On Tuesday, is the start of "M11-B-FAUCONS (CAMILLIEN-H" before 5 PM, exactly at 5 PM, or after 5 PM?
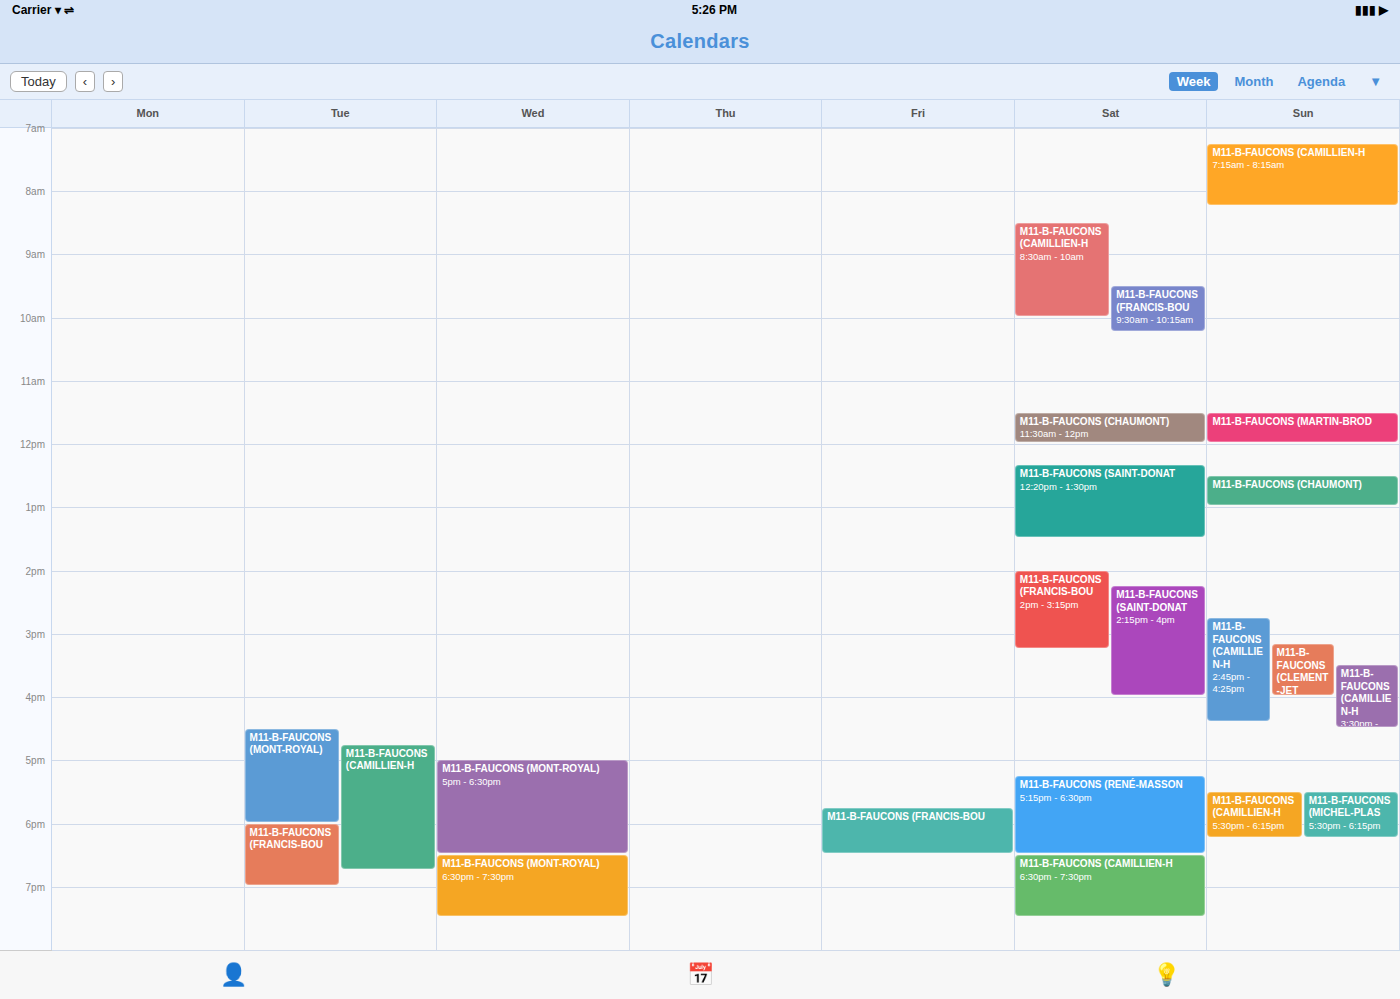
4:45 PM -- before 5 PM, 15 minutes above the 5 PM line.